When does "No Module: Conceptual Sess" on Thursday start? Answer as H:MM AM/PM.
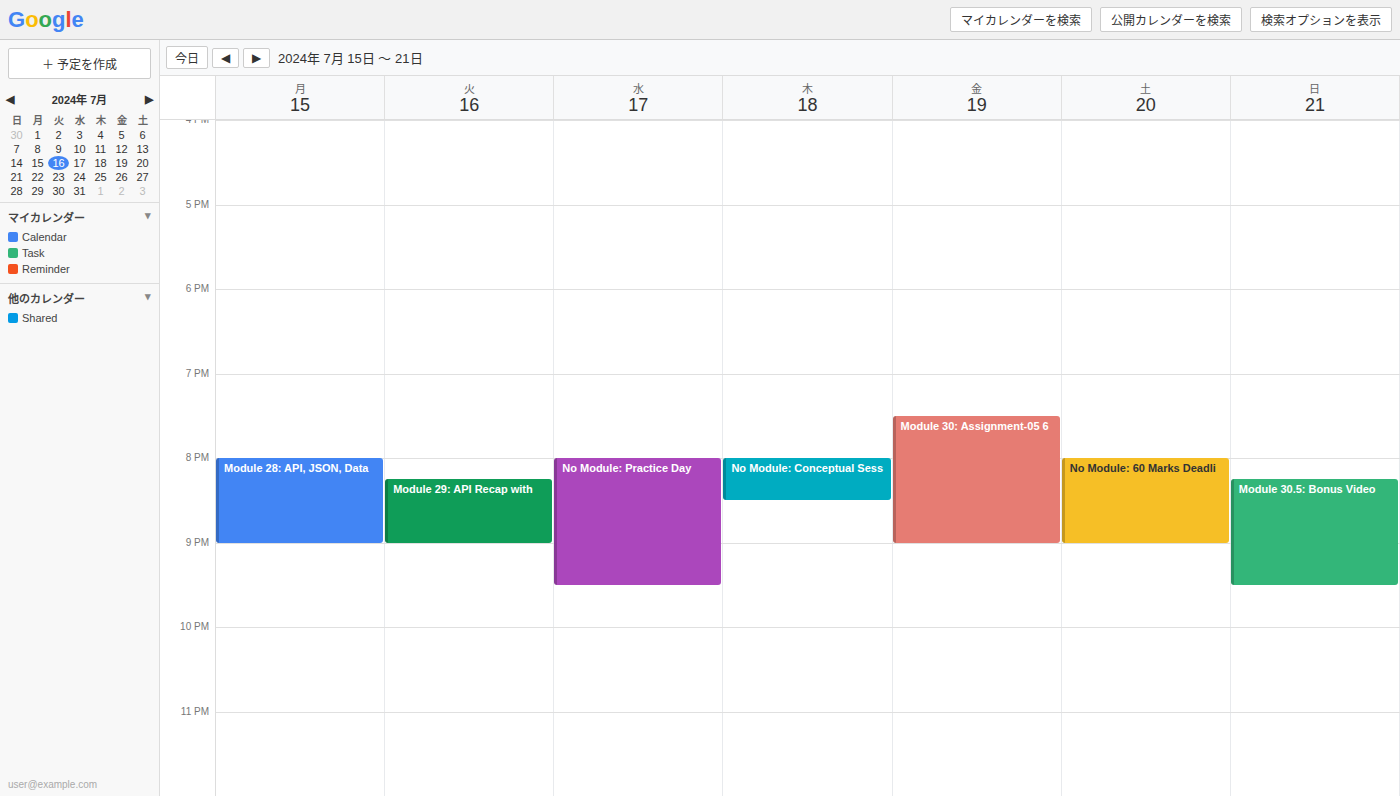
8:00 PM